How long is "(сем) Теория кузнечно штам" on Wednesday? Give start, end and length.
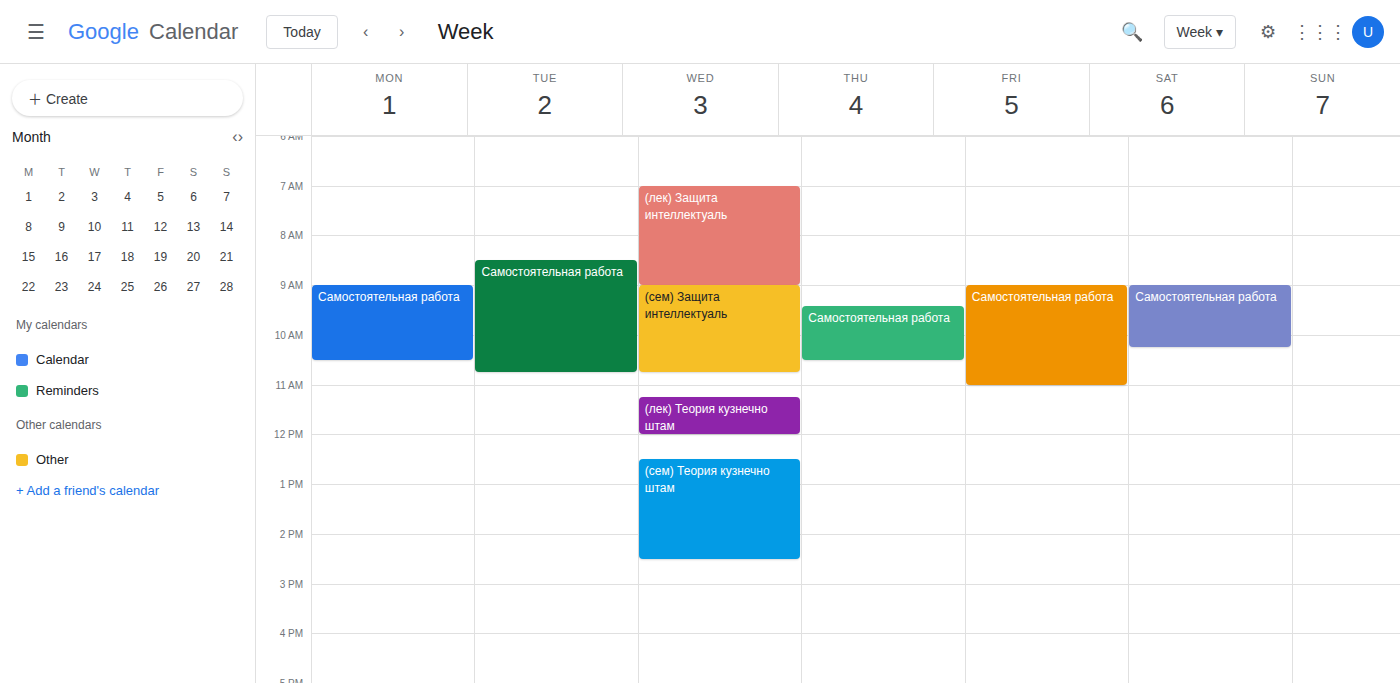
12:30 PM to 2:30 PM, 2 hours